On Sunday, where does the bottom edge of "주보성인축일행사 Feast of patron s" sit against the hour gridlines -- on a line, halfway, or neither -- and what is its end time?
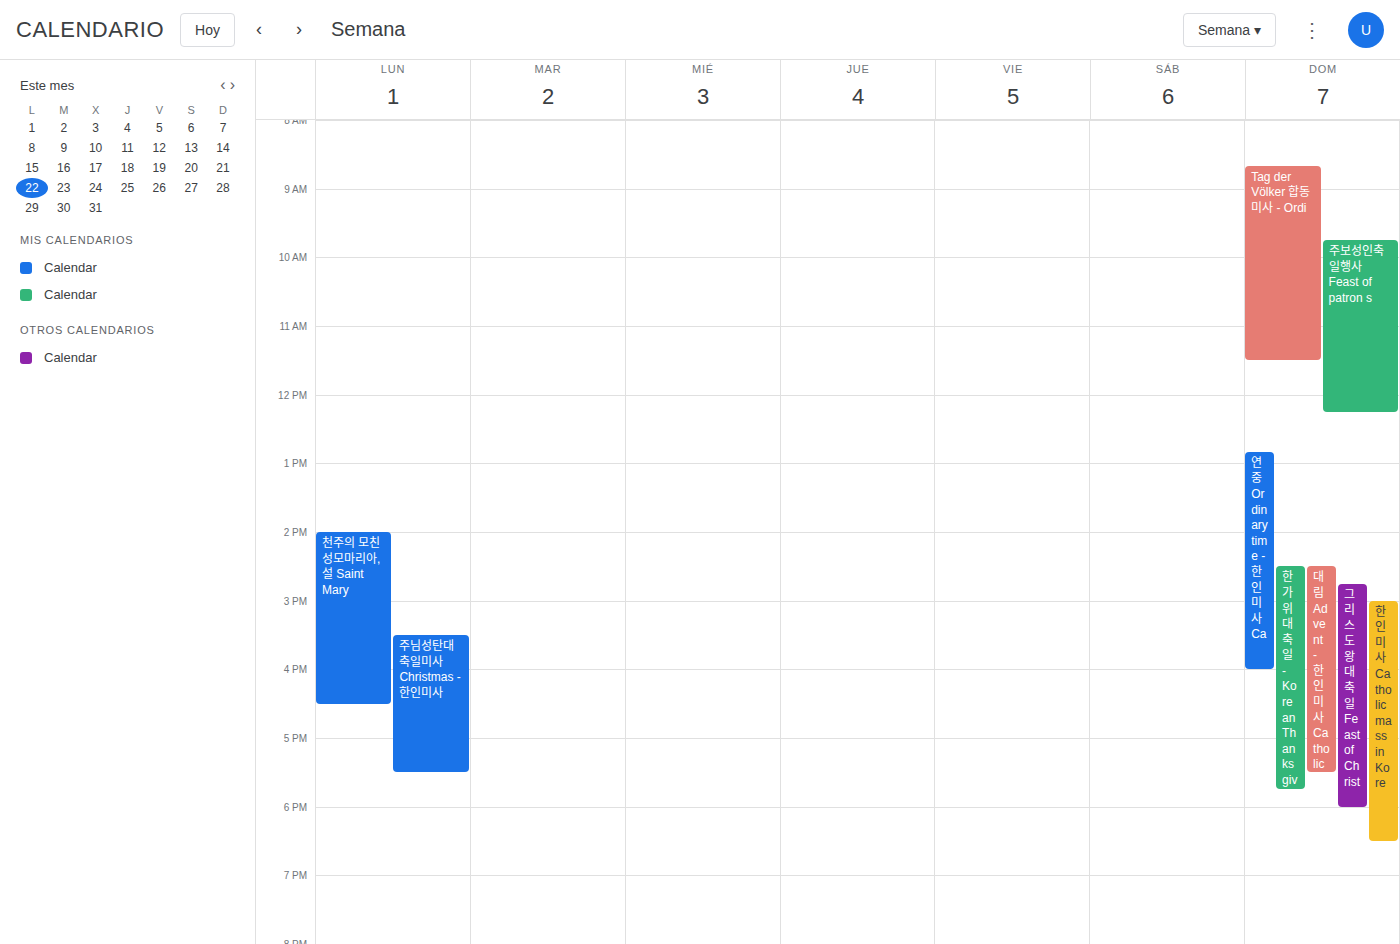
12:15 PM -- neither: a quarter of the way from the 12 PM line to the 1 PM line.